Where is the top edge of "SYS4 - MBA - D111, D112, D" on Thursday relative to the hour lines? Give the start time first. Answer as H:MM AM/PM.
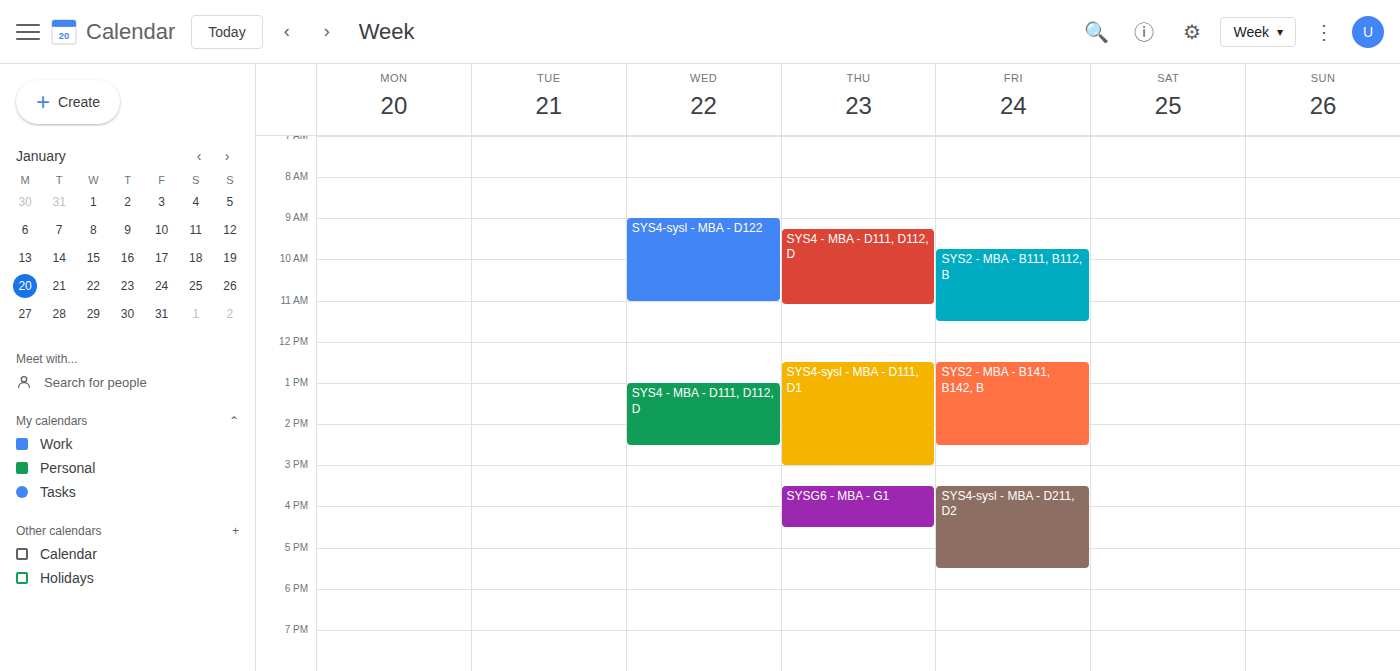
9:15 AM -- neither: a quarter of the way from the 9 AM line to the 10 AM line.